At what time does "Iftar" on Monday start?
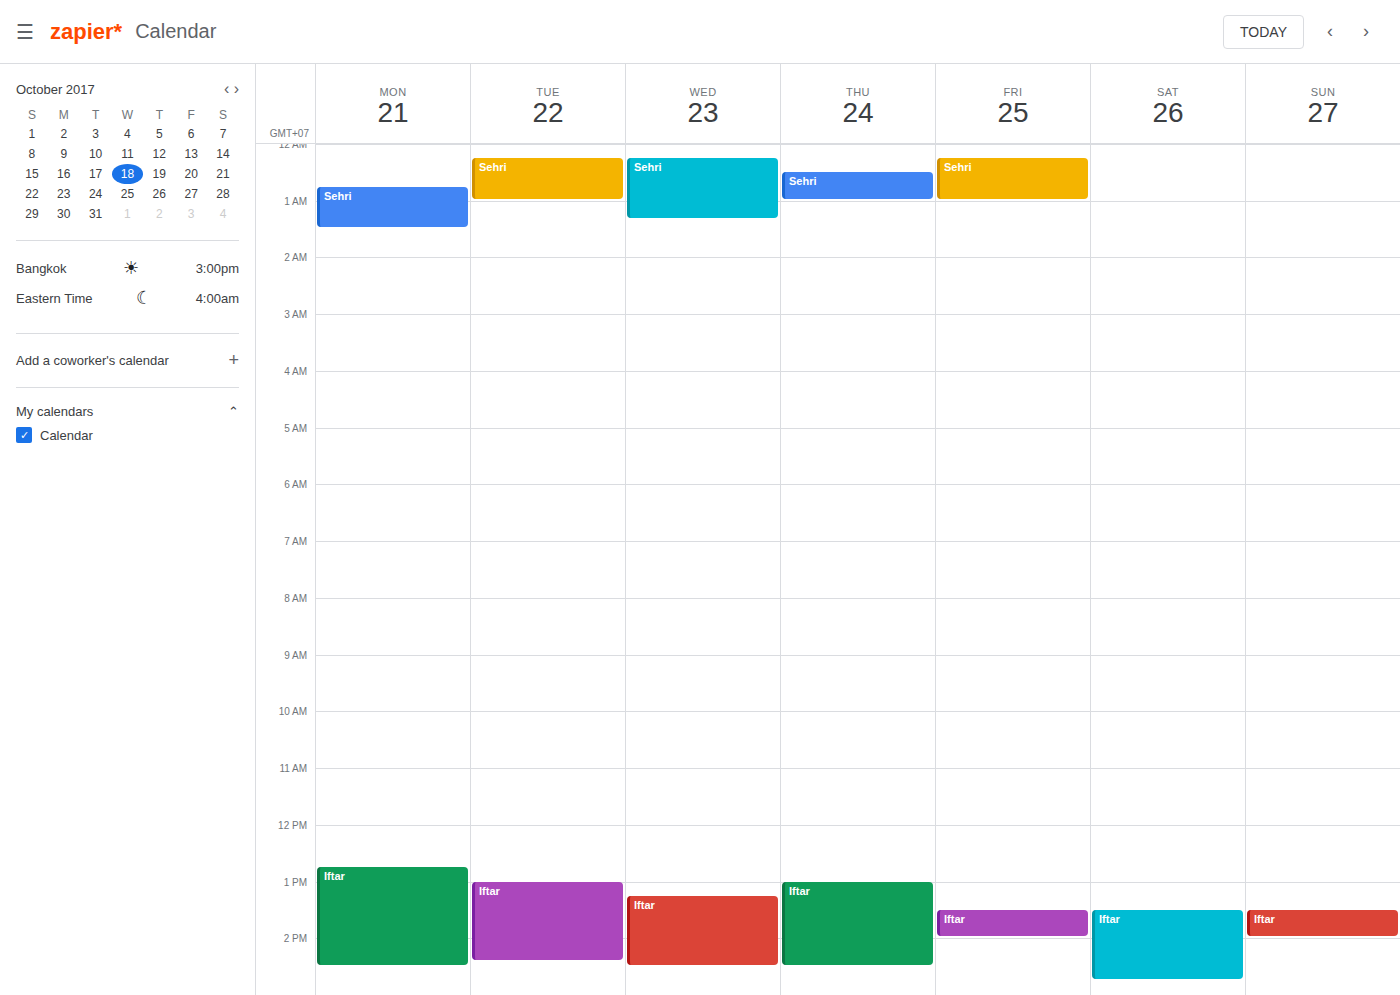
12:45